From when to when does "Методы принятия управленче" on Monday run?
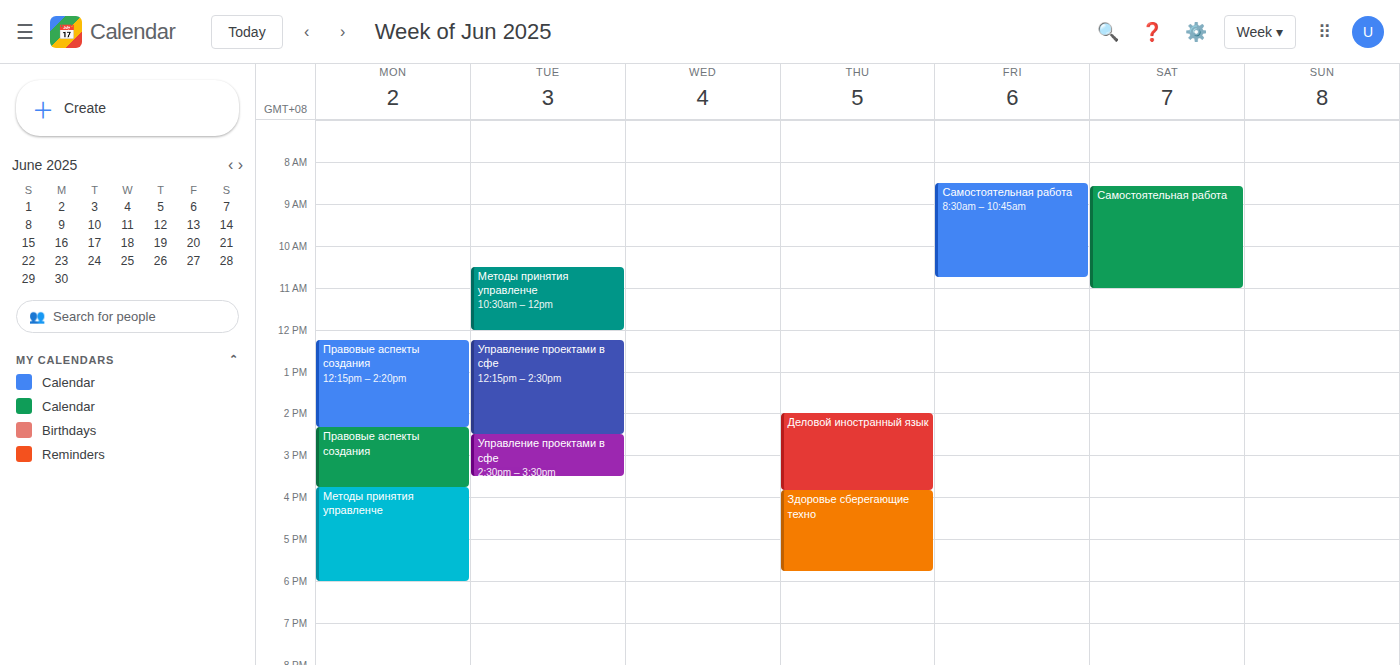
3:45 PM to 6:00 PM